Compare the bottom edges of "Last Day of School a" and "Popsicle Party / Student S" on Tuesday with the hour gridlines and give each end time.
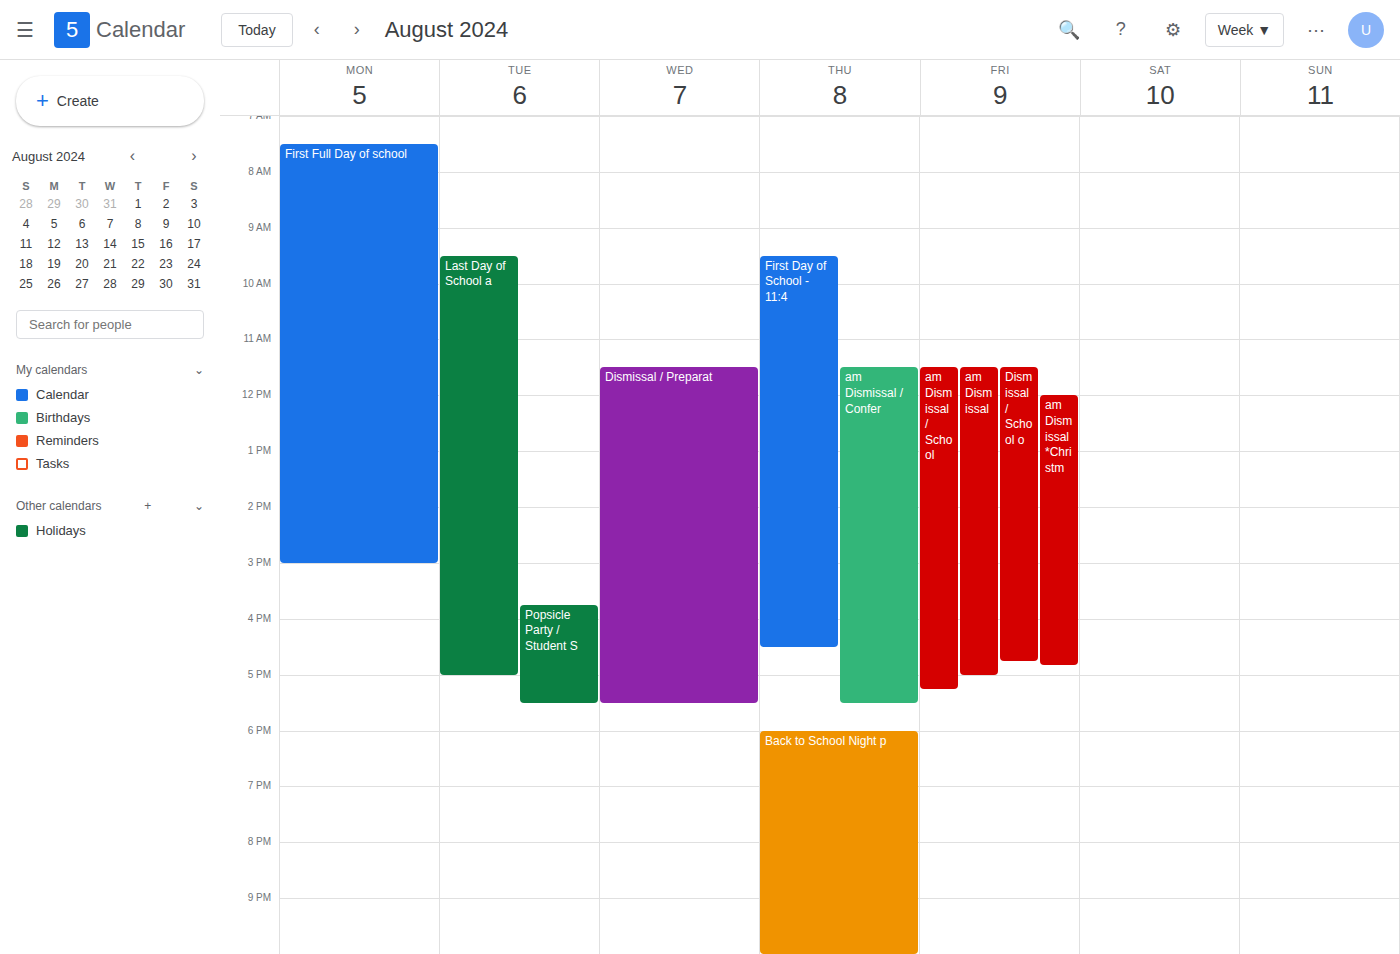
"Last Day of School a": 5:00 PM, exactly on the 5 PM line. "Popsicle Party / Student S": 5:30 PM, halfway between the 5 PM and 6 PM lines.